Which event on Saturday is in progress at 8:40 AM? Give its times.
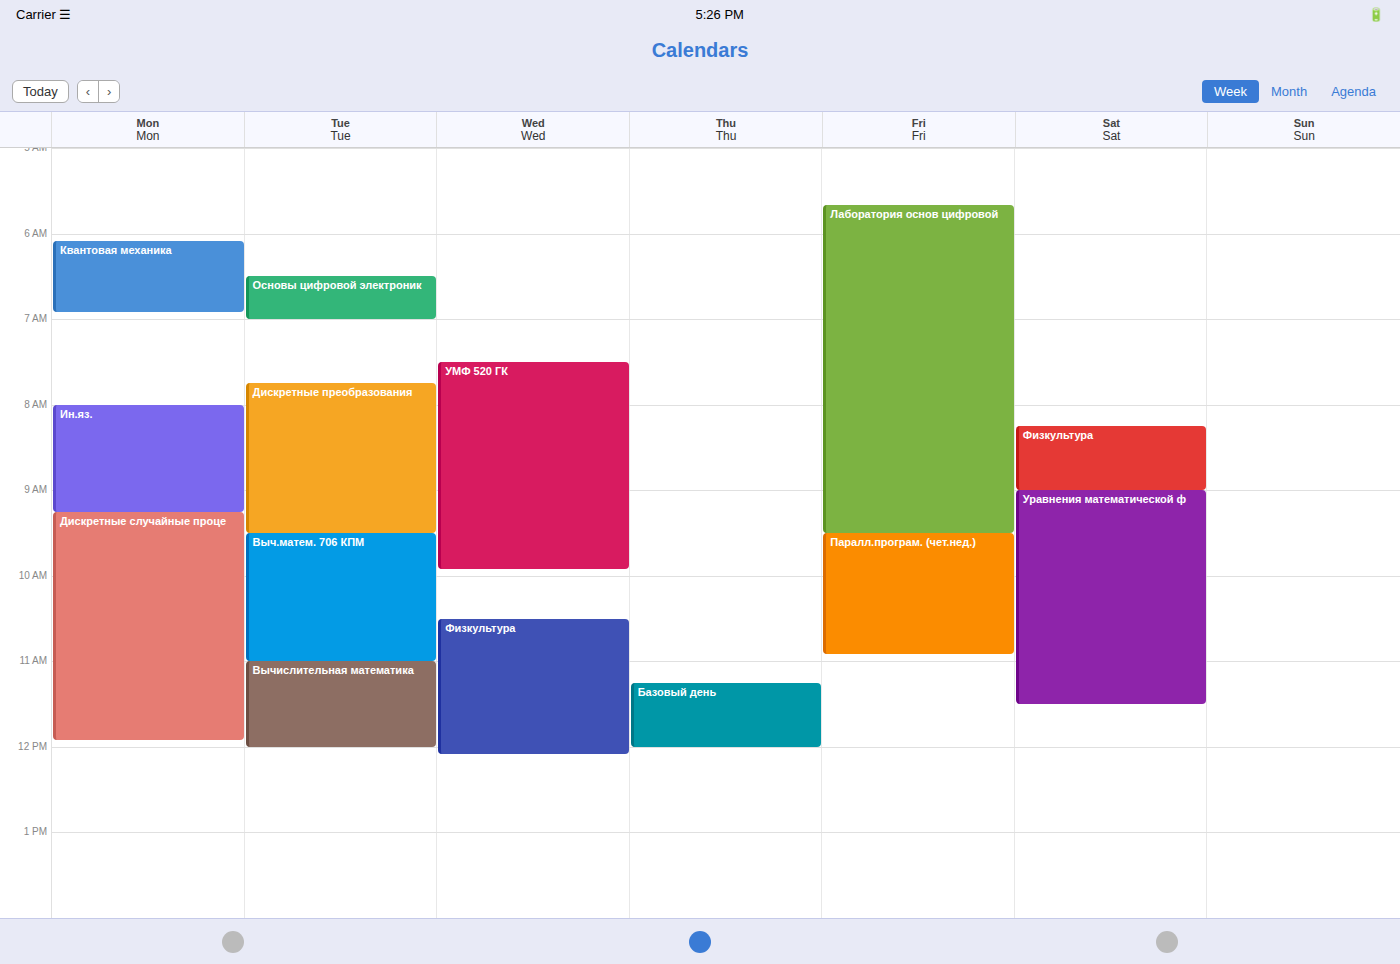
"Физкультура", 8:15 AM to 9:00 AM